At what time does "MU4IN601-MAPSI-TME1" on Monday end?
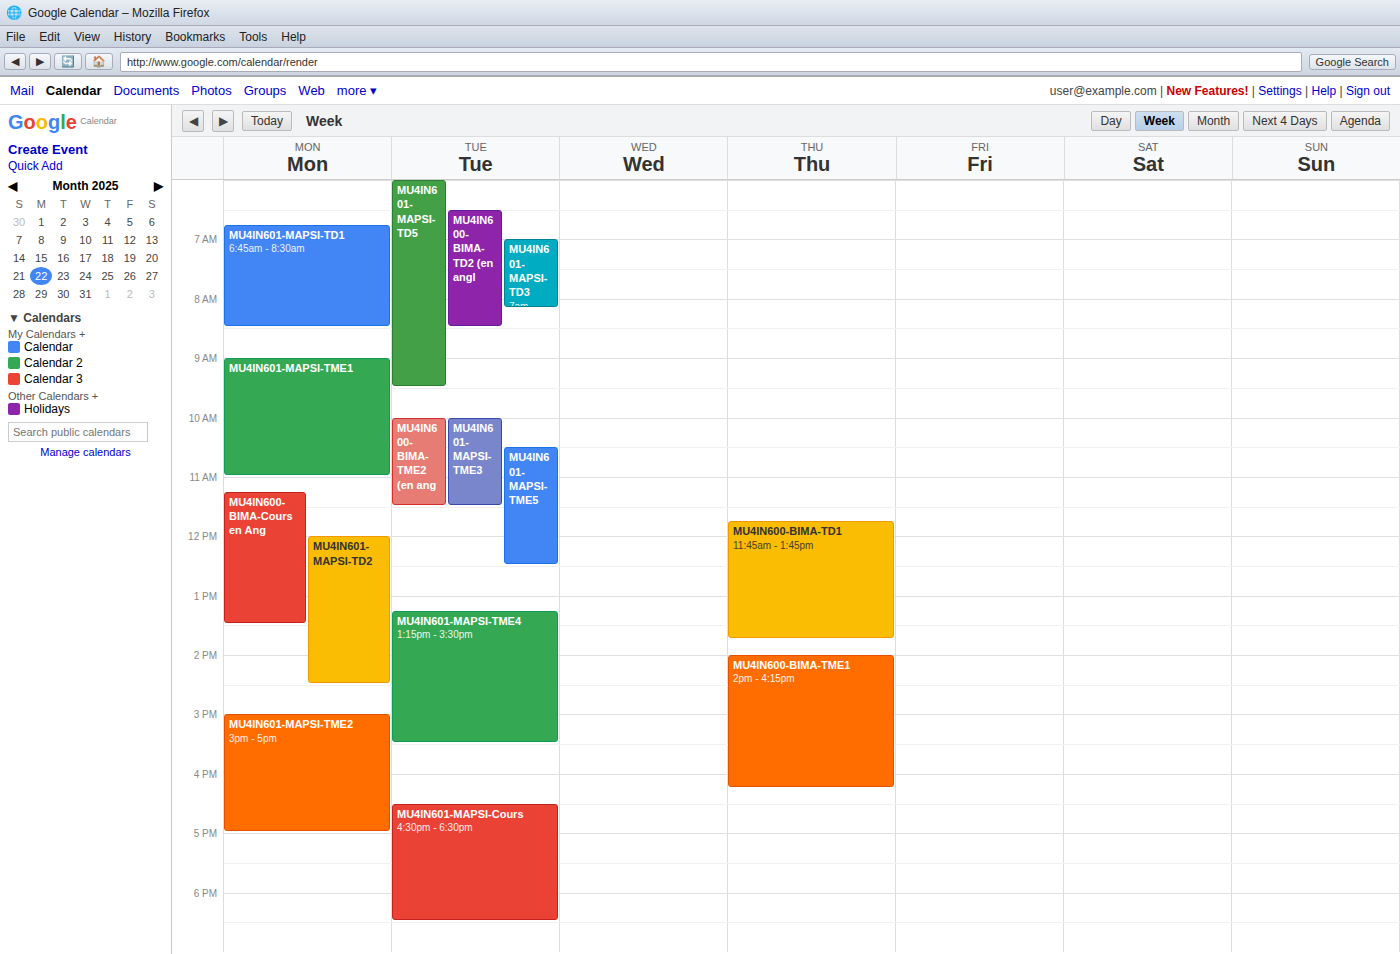
11:00